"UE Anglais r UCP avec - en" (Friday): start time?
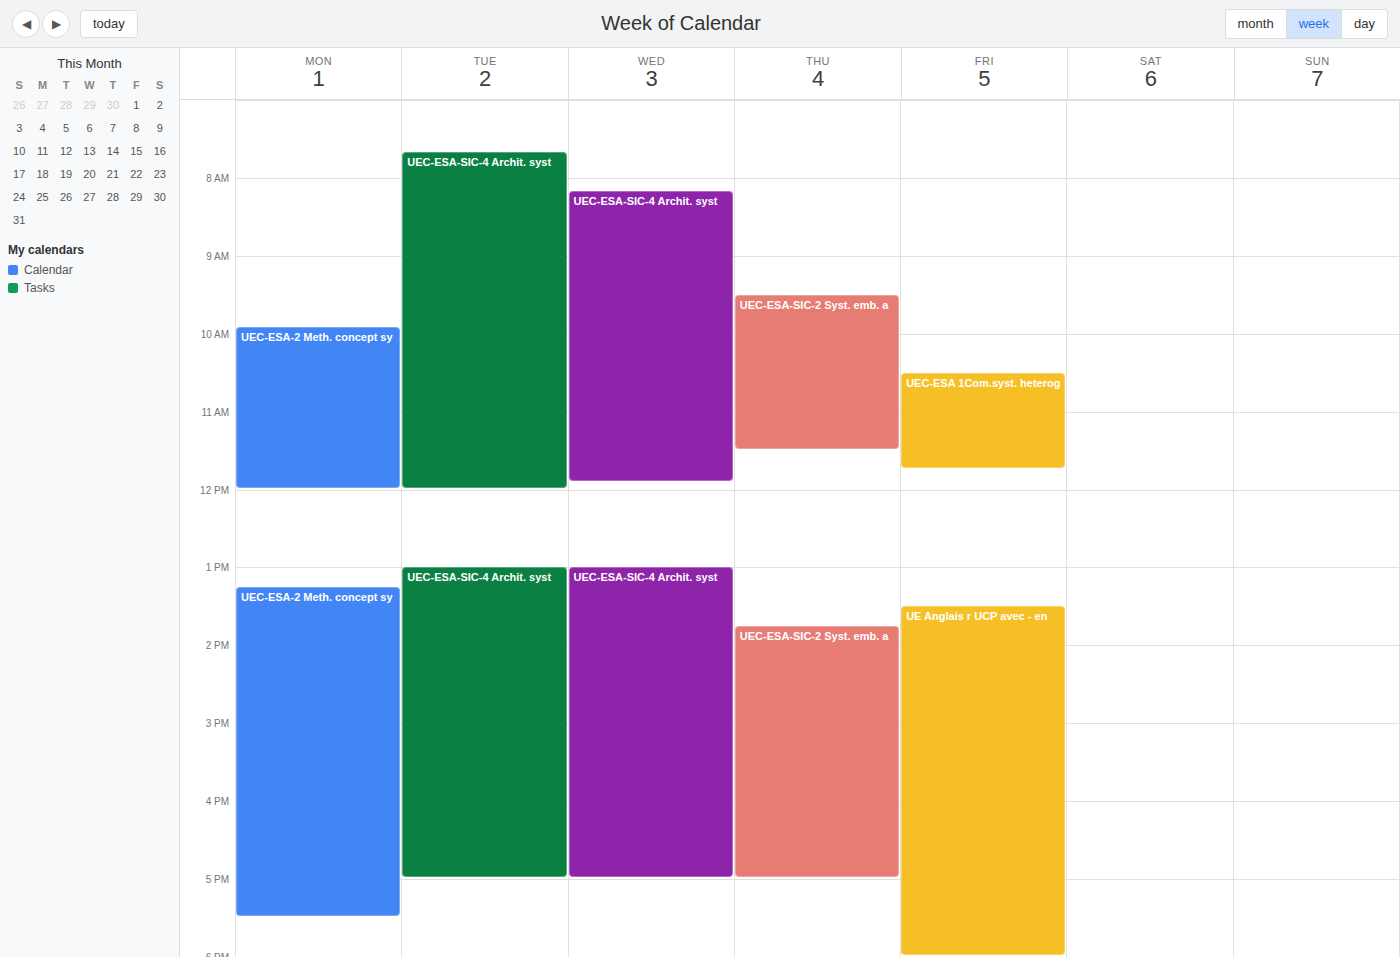
1:30 PM